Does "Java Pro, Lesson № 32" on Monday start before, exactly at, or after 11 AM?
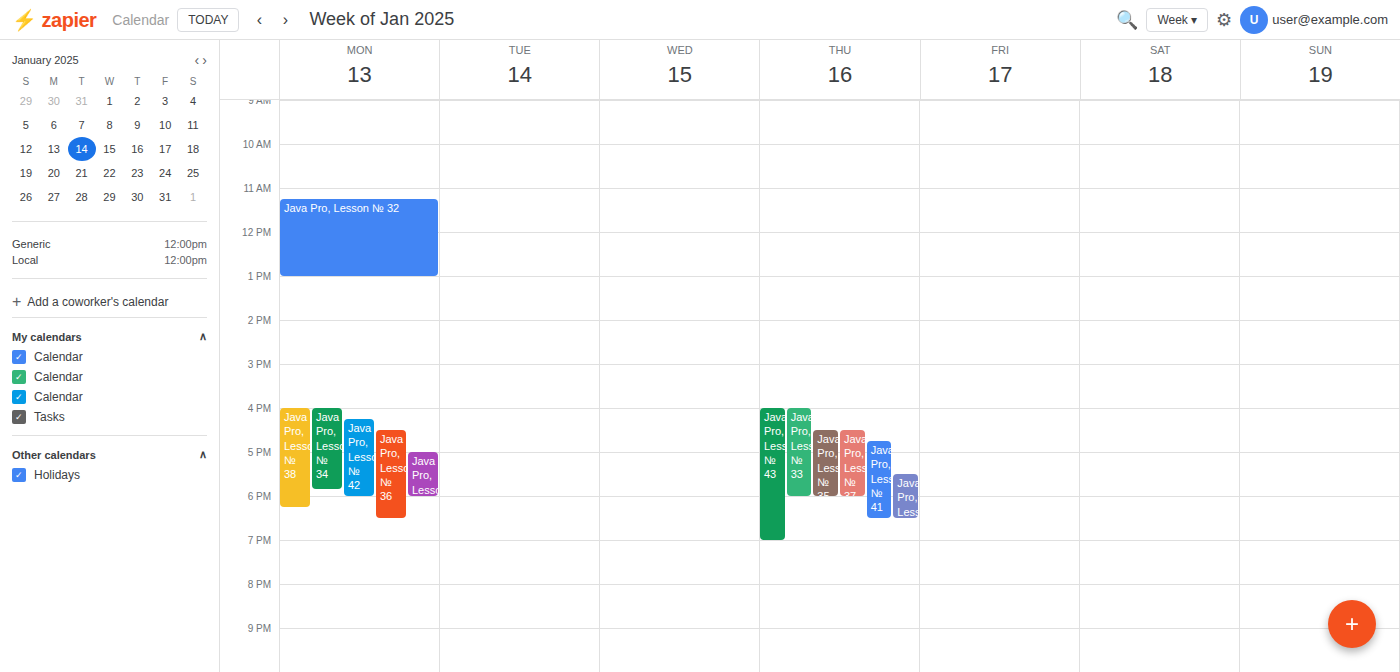
11:15 AM -- after 11 AM, 15 minutes below the 11 AM line.